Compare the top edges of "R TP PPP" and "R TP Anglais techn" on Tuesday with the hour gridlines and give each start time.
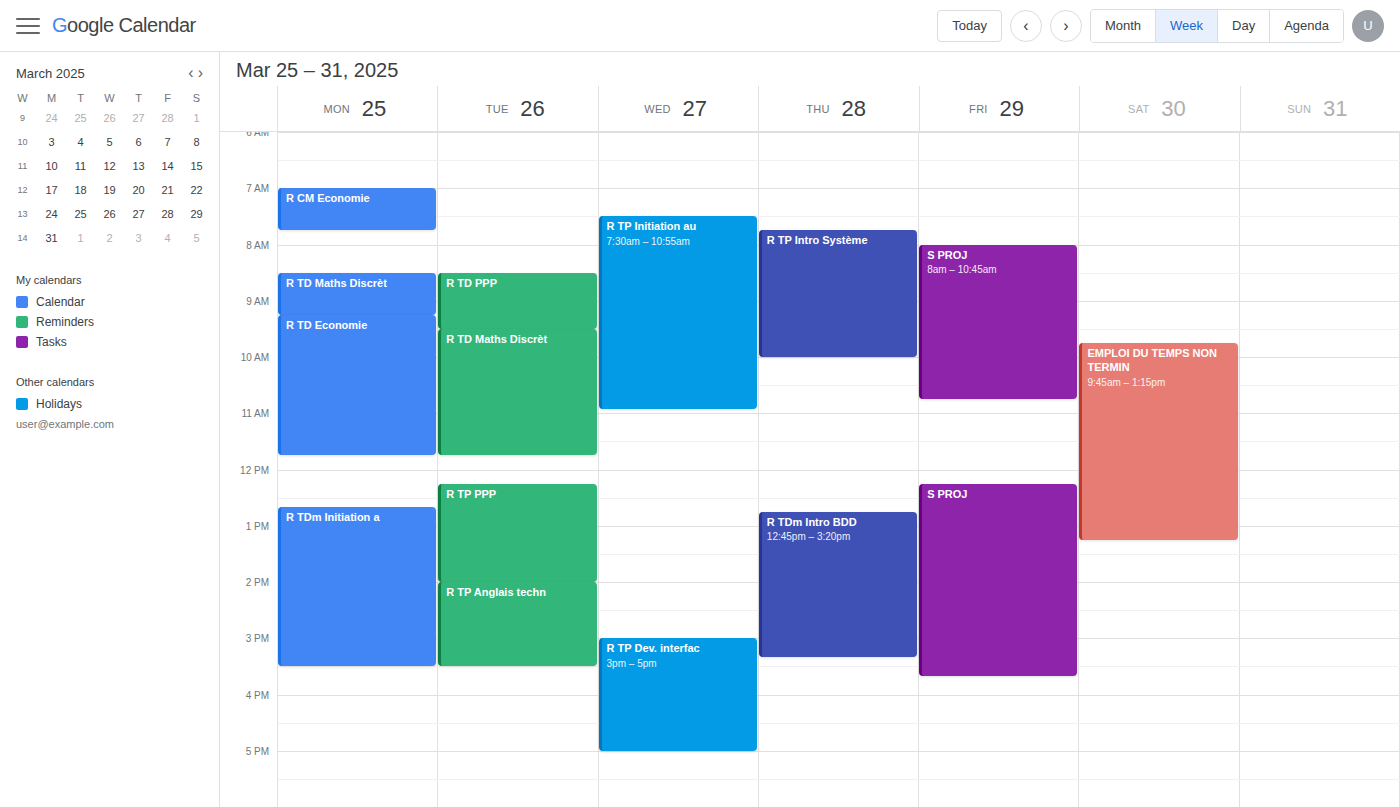
"R TP PPP": 12:15 PM, neither: a quarter of the way from the 12 PM line to the 1 PM line. "R TP Anglais techn": 2:00 PM, exactly on the 2 PM line.